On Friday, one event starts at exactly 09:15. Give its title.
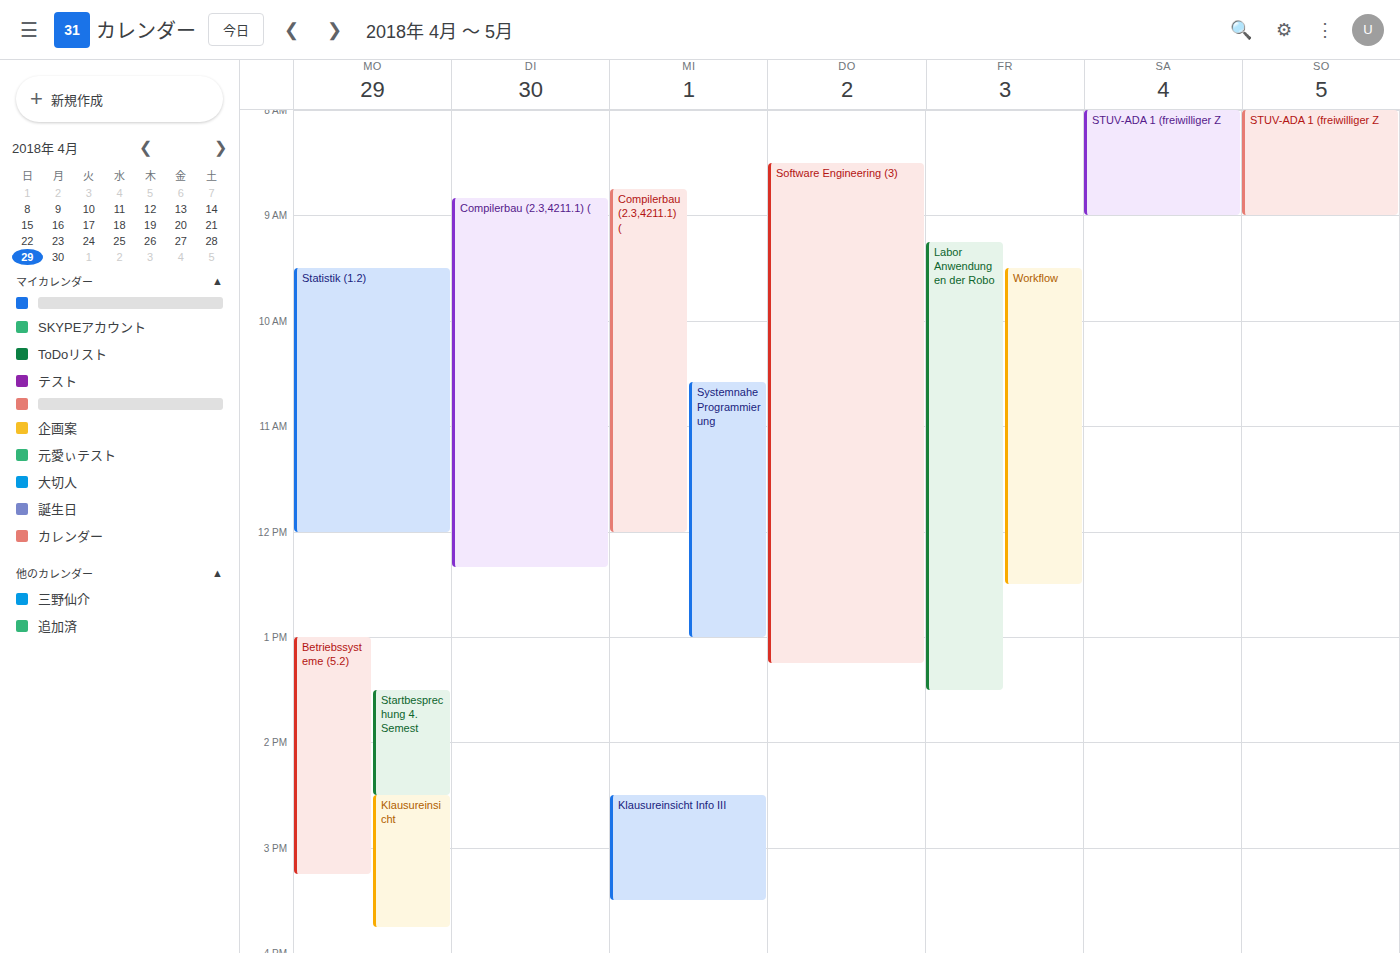
"Labor Anwendungen der Robo"